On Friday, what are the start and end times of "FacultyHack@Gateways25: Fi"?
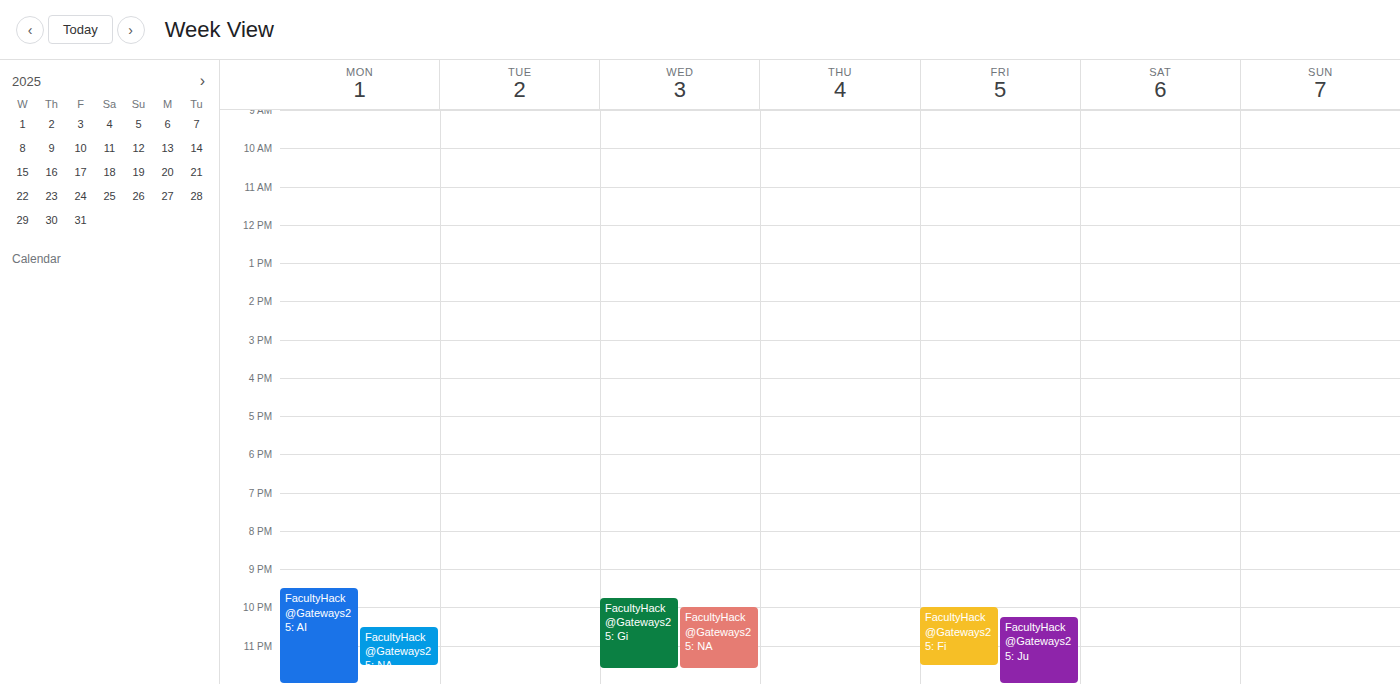
10:00 PM to 11:30 PM